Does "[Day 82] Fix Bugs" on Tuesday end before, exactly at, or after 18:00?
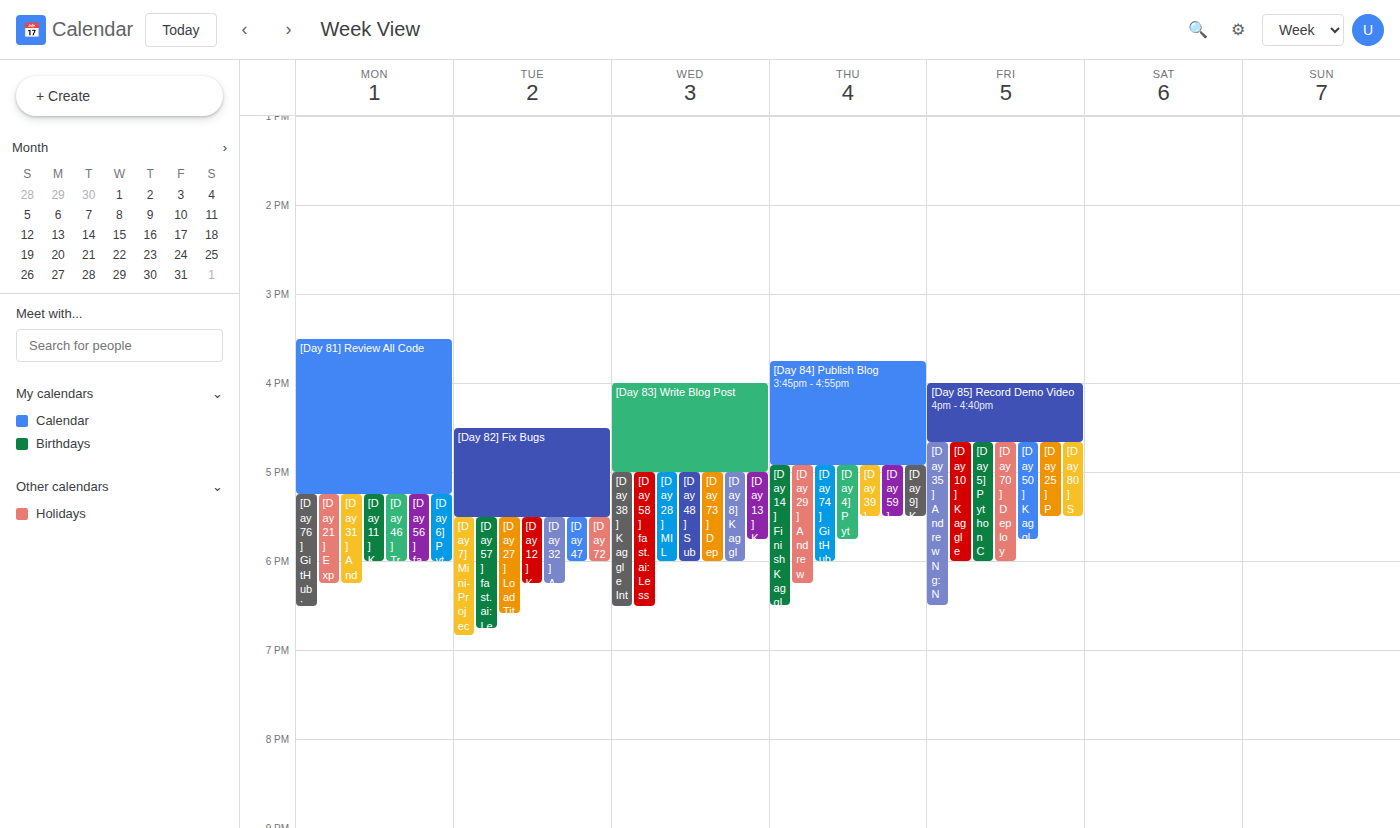
17:30 -- before 18:00, 30 minutes above the 18:00 line.